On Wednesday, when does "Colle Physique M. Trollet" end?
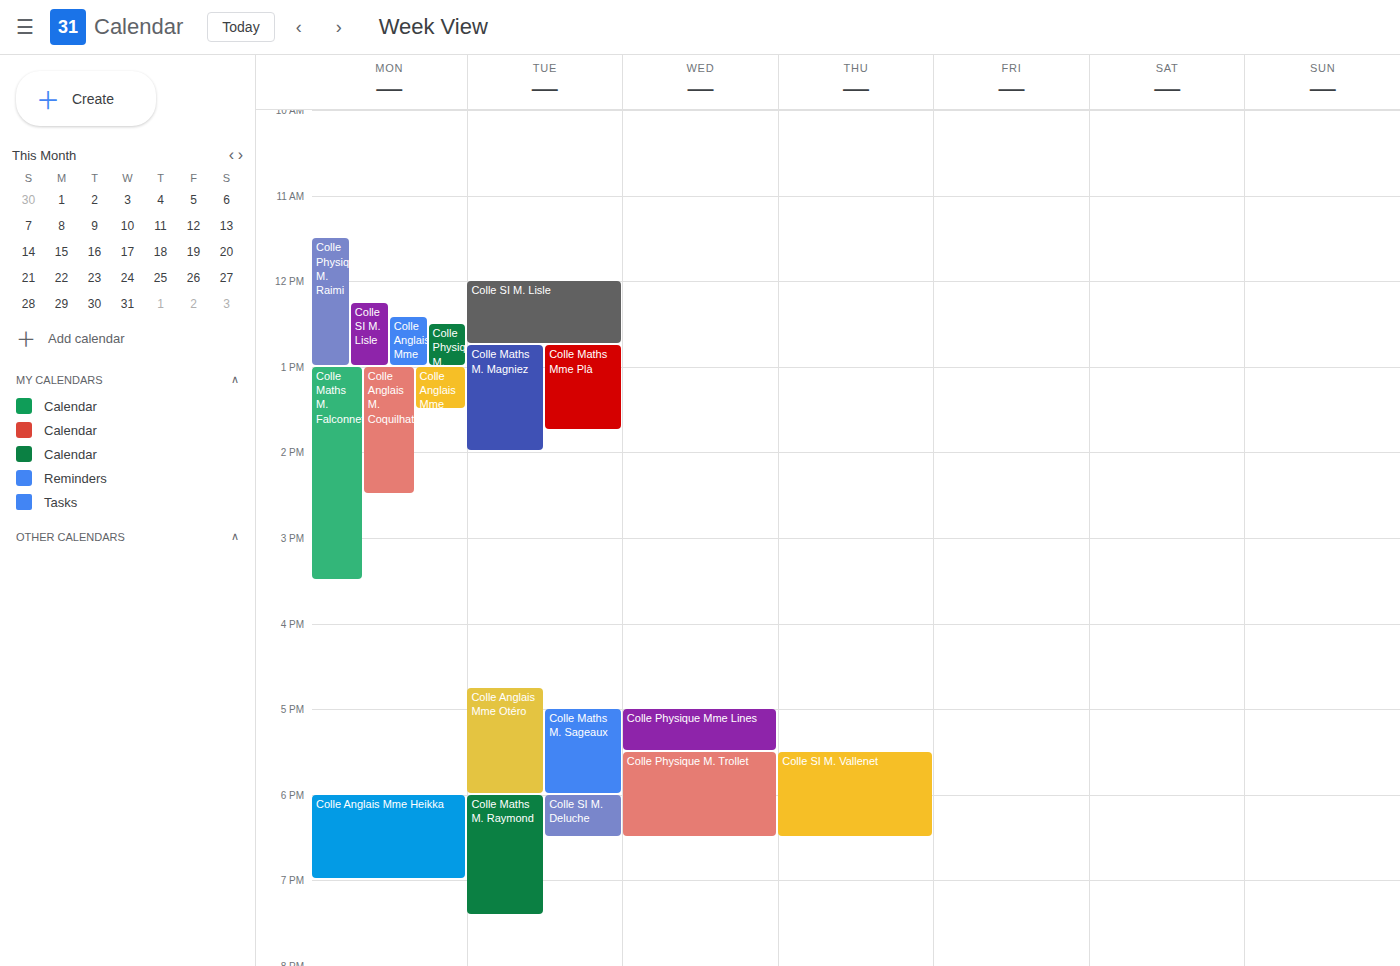
6:30 PM